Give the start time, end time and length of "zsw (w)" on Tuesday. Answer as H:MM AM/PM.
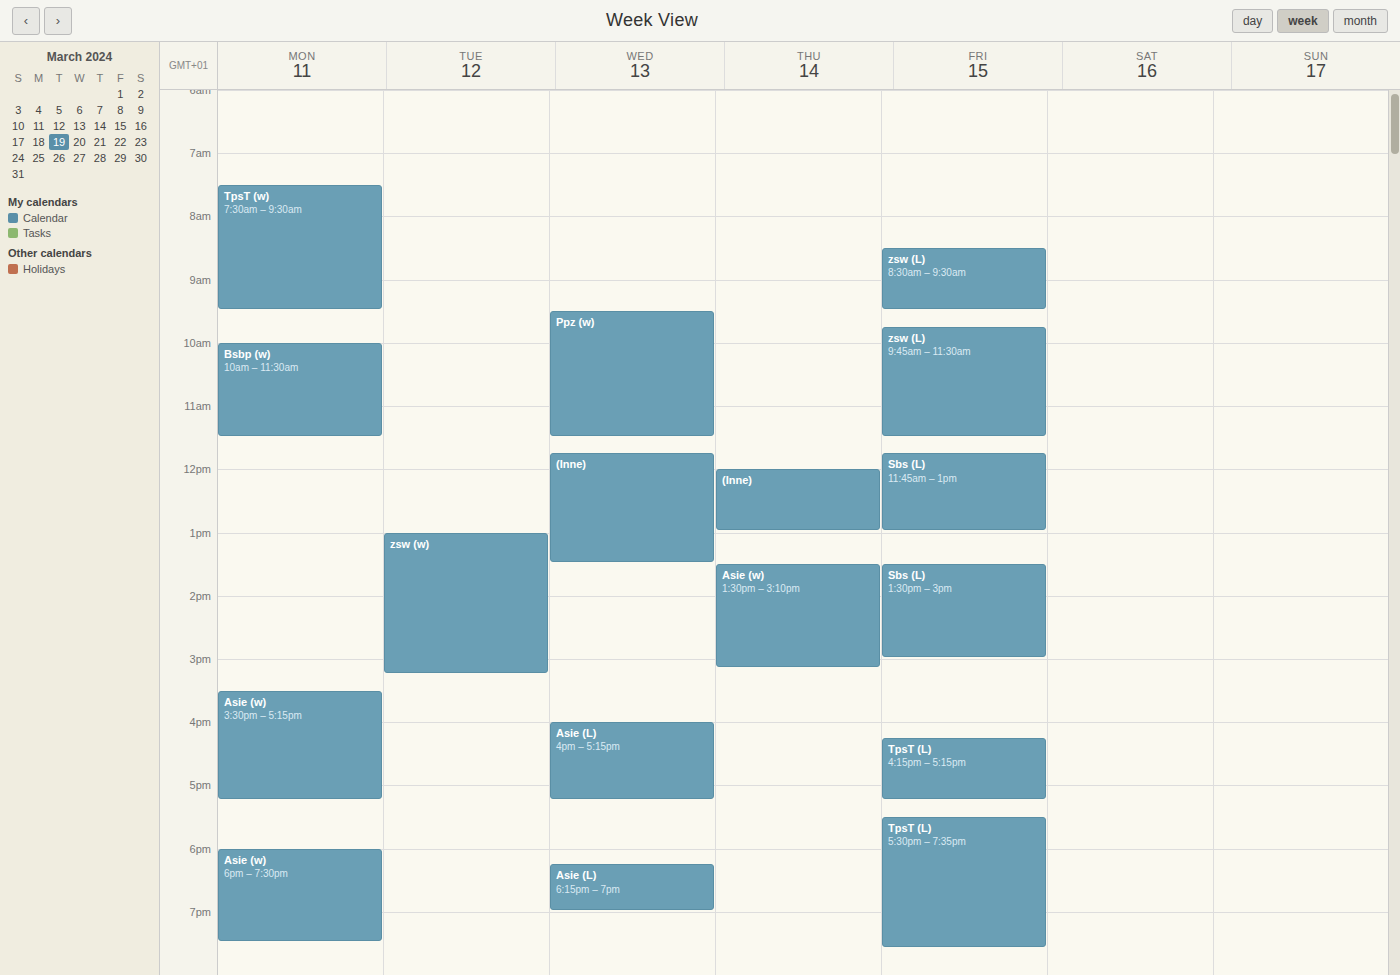
1:00 PM to 3:15 PM, 2 hours 15 minutes